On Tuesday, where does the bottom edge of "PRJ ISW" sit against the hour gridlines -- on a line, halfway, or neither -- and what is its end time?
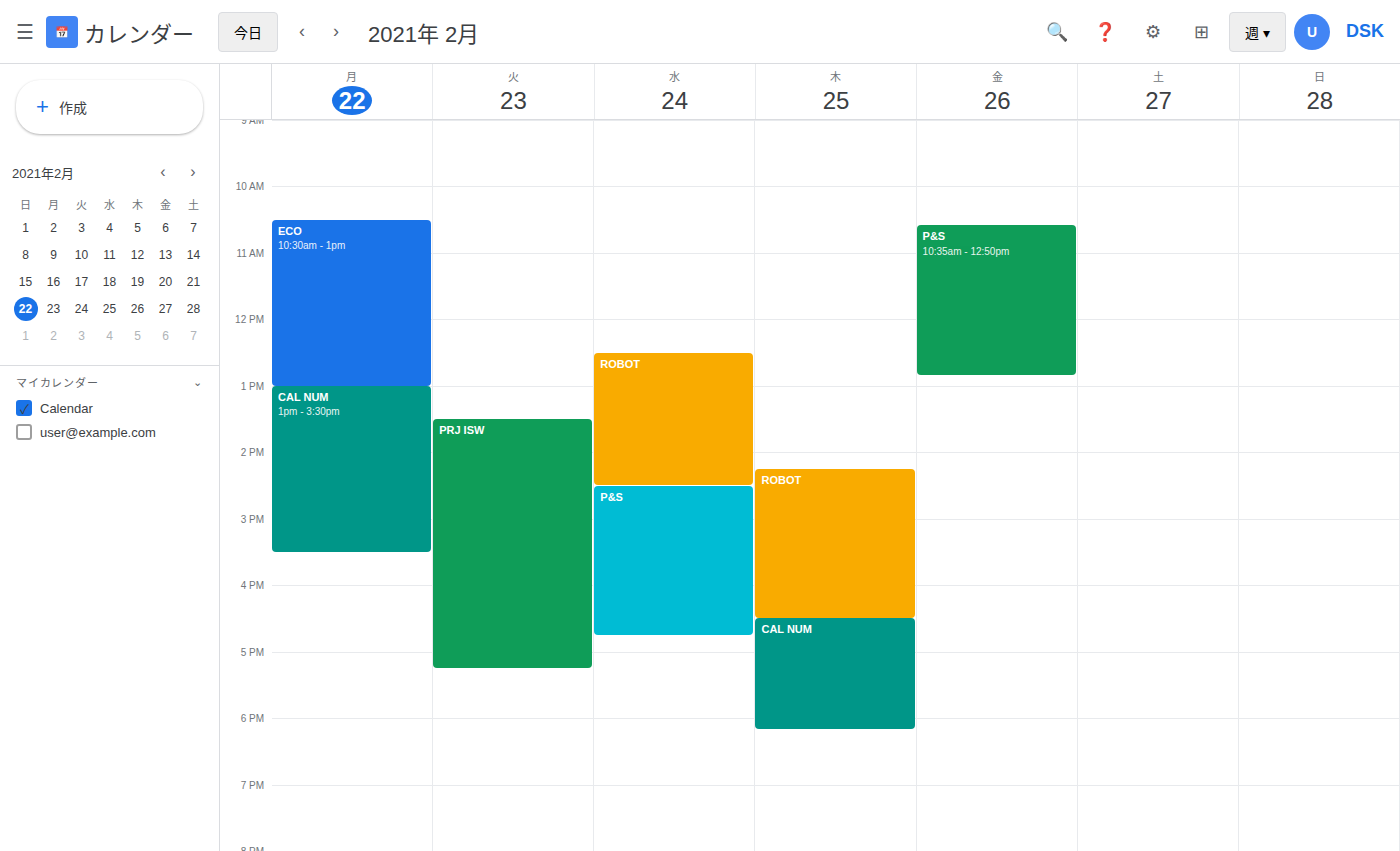
5:15 PM -- neither: a quarter of the way from the 5 PM line to the 6 PM line.